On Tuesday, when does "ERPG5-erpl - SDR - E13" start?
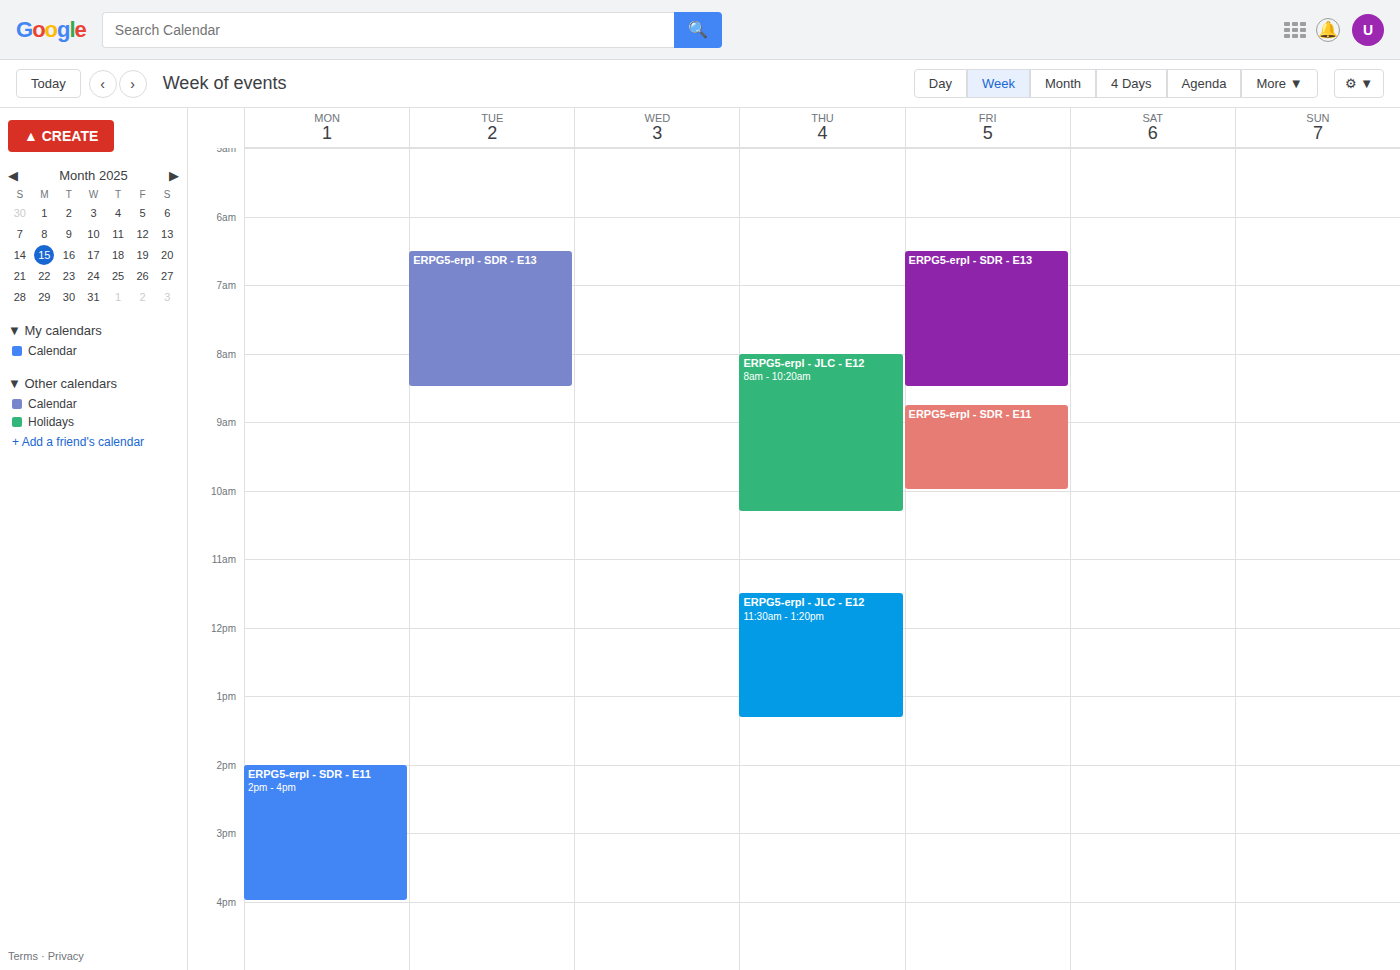
6:30 AM